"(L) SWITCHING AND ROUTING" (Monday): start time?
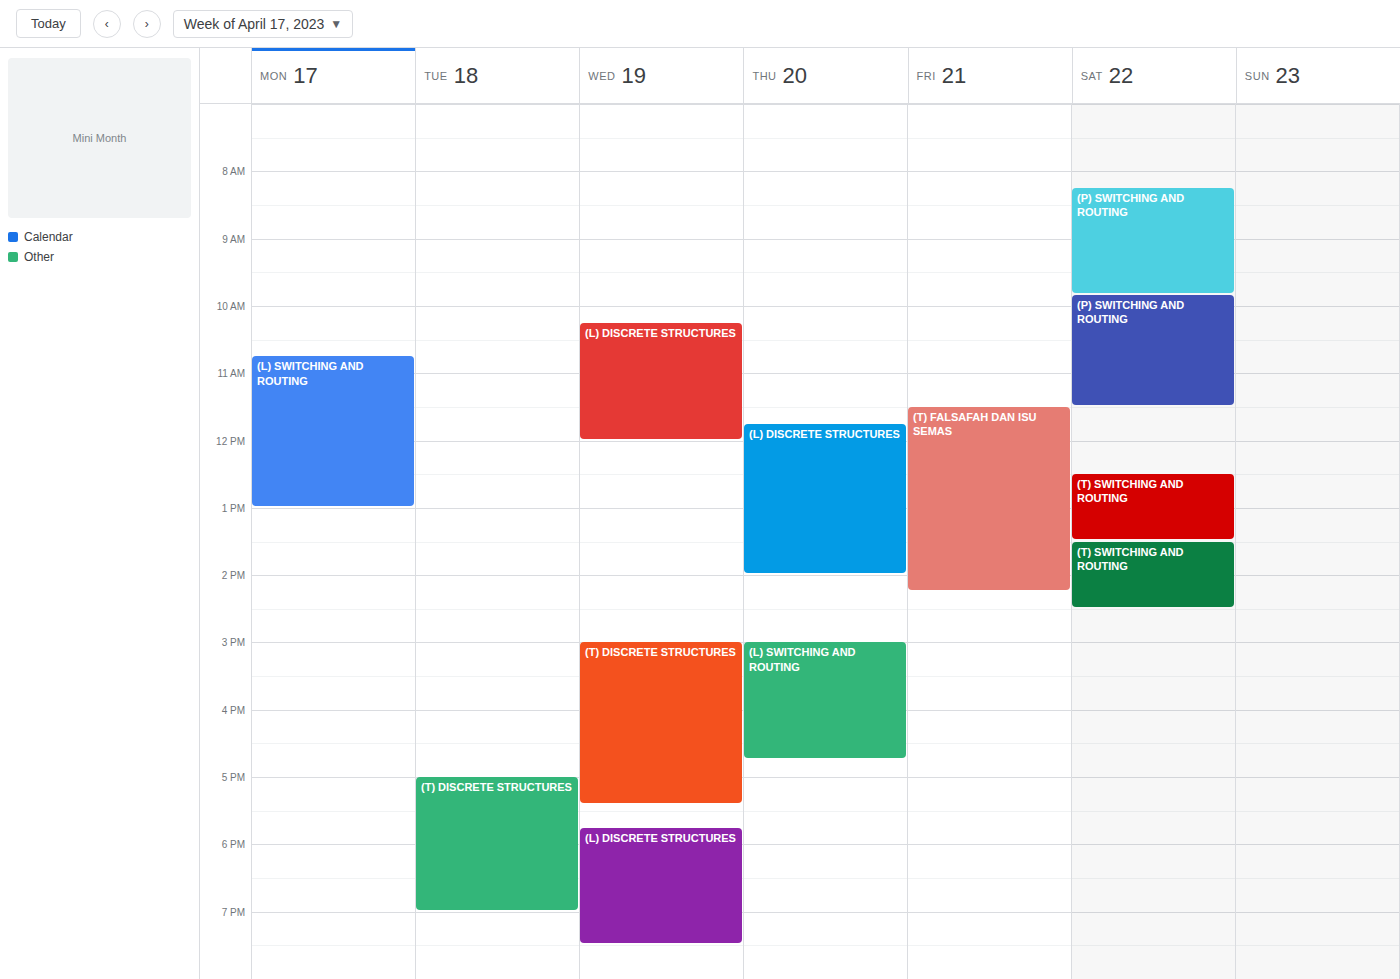
10:45 AM